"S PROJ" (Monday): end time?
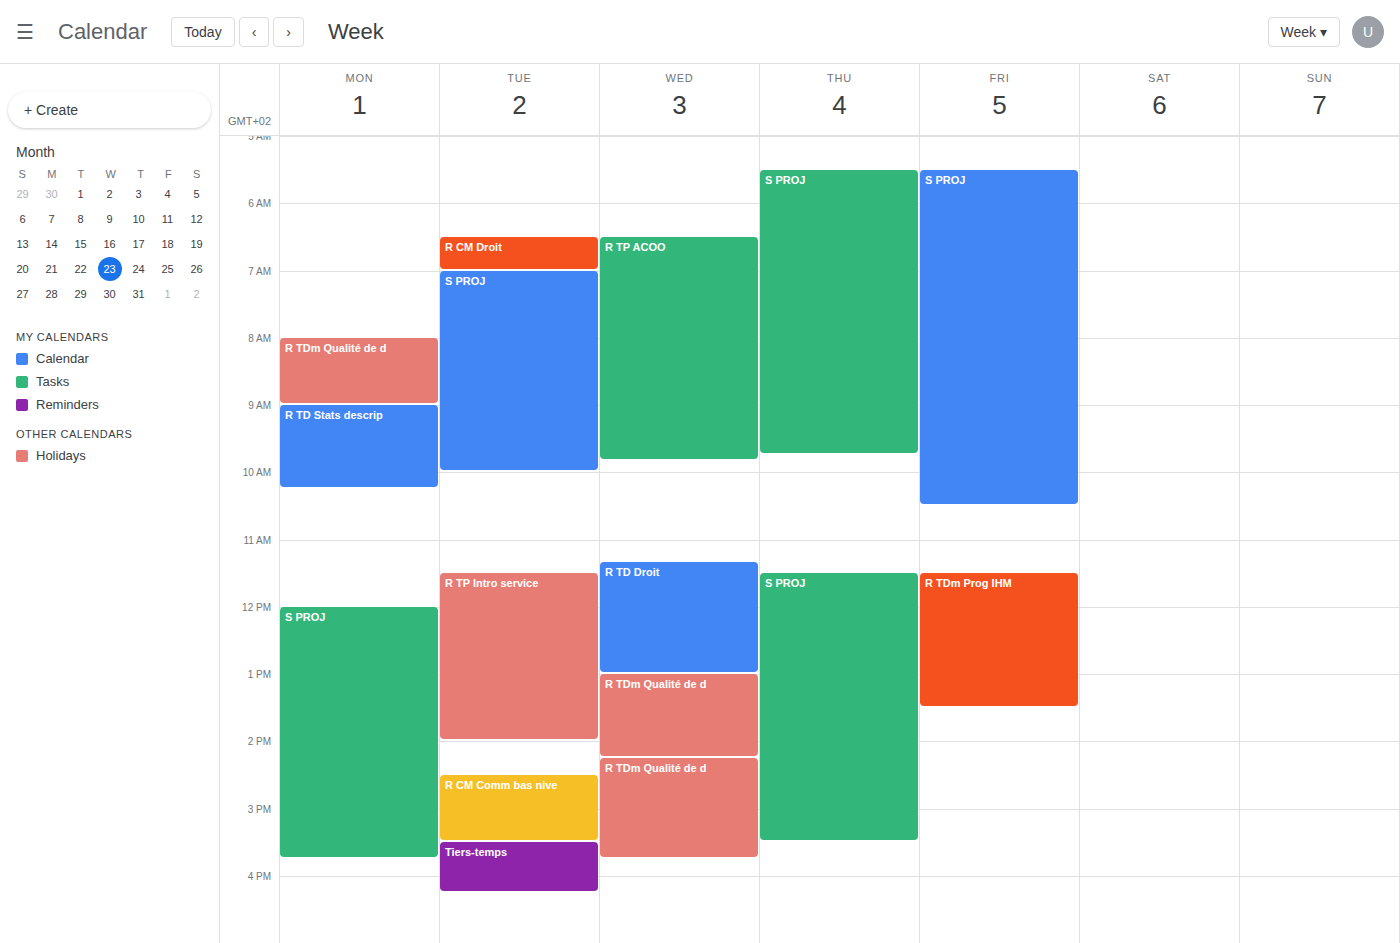
3:45 PM